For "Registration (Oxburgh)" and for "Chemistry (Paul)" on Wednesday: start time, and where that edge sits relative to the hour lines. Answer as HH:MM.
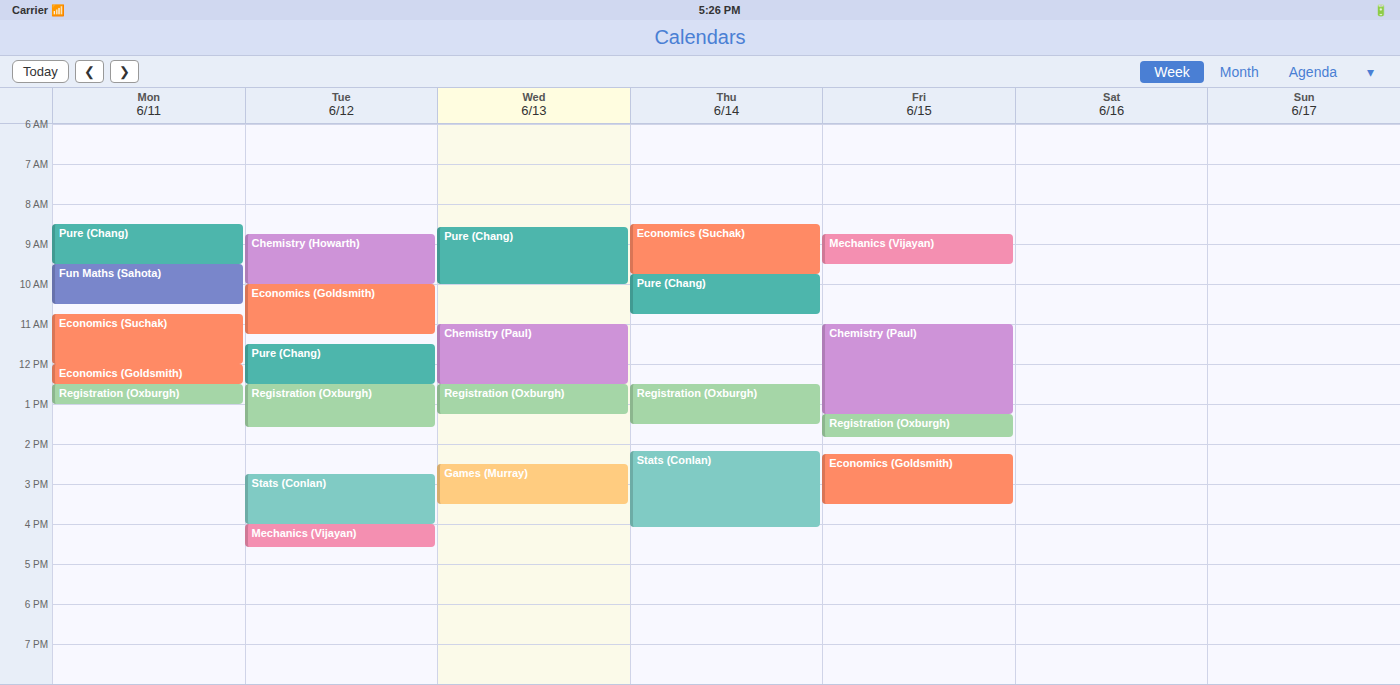
"Registration (Oxburgh)": 12:30, halfway between the 12:00 and 13:00 lines. "Chemistry (Paul)": 11:00, exactly on the 11:00 line.